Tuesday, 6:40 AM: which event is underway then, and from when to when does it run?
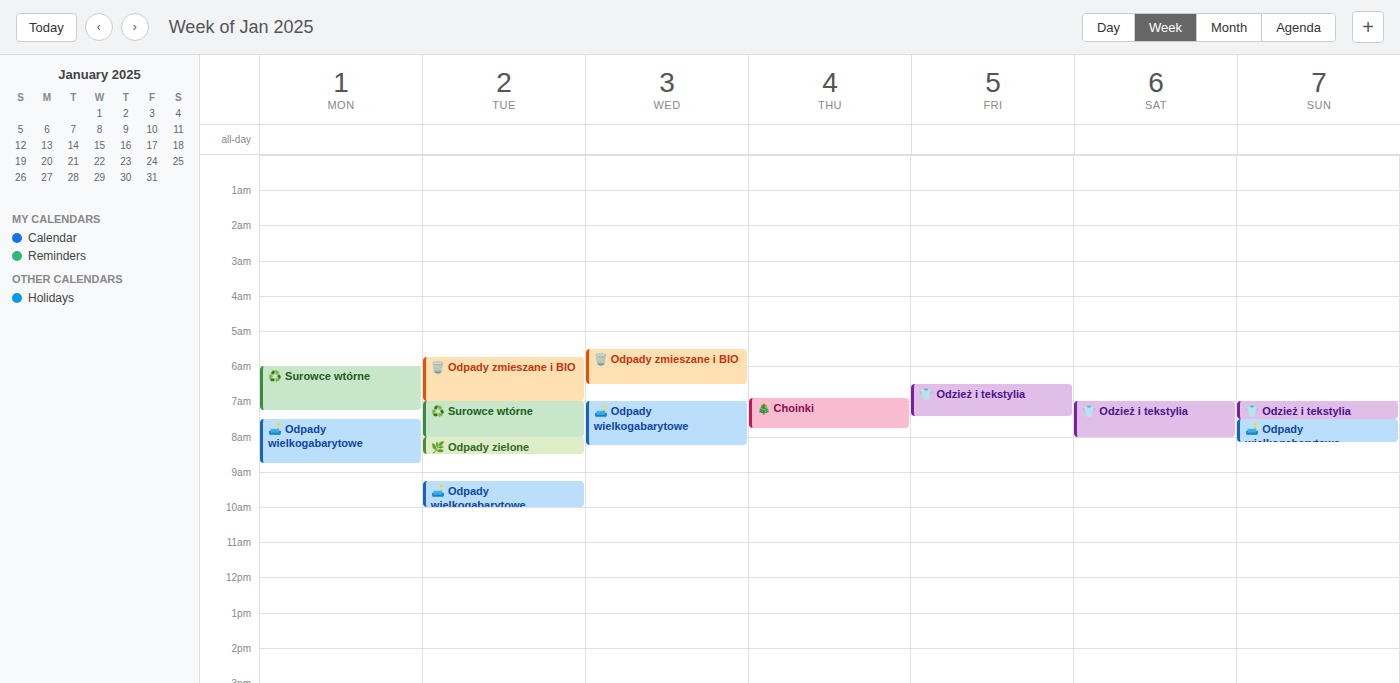
"🗑️ Odpady zmieszane i BIO", 5:45 AM to 7:00 AM